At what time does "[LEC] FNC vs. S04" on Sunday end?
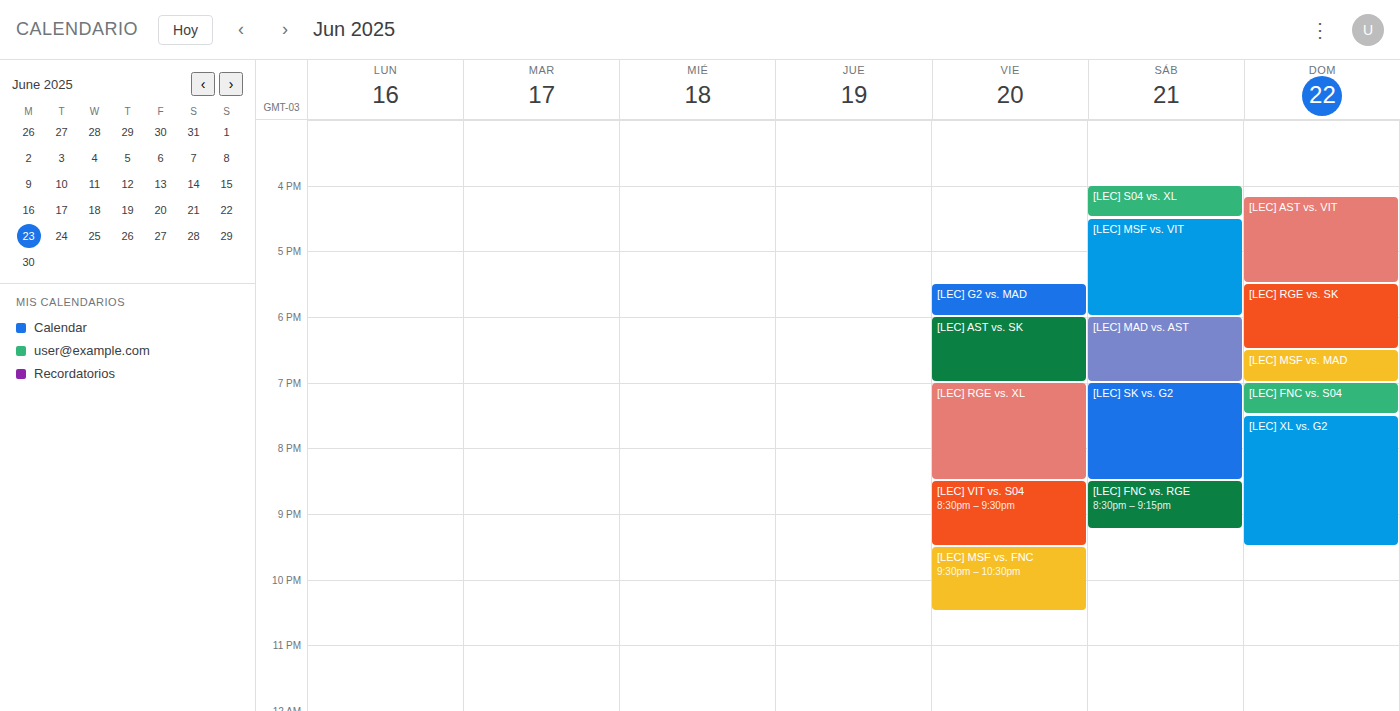
7:30 PM